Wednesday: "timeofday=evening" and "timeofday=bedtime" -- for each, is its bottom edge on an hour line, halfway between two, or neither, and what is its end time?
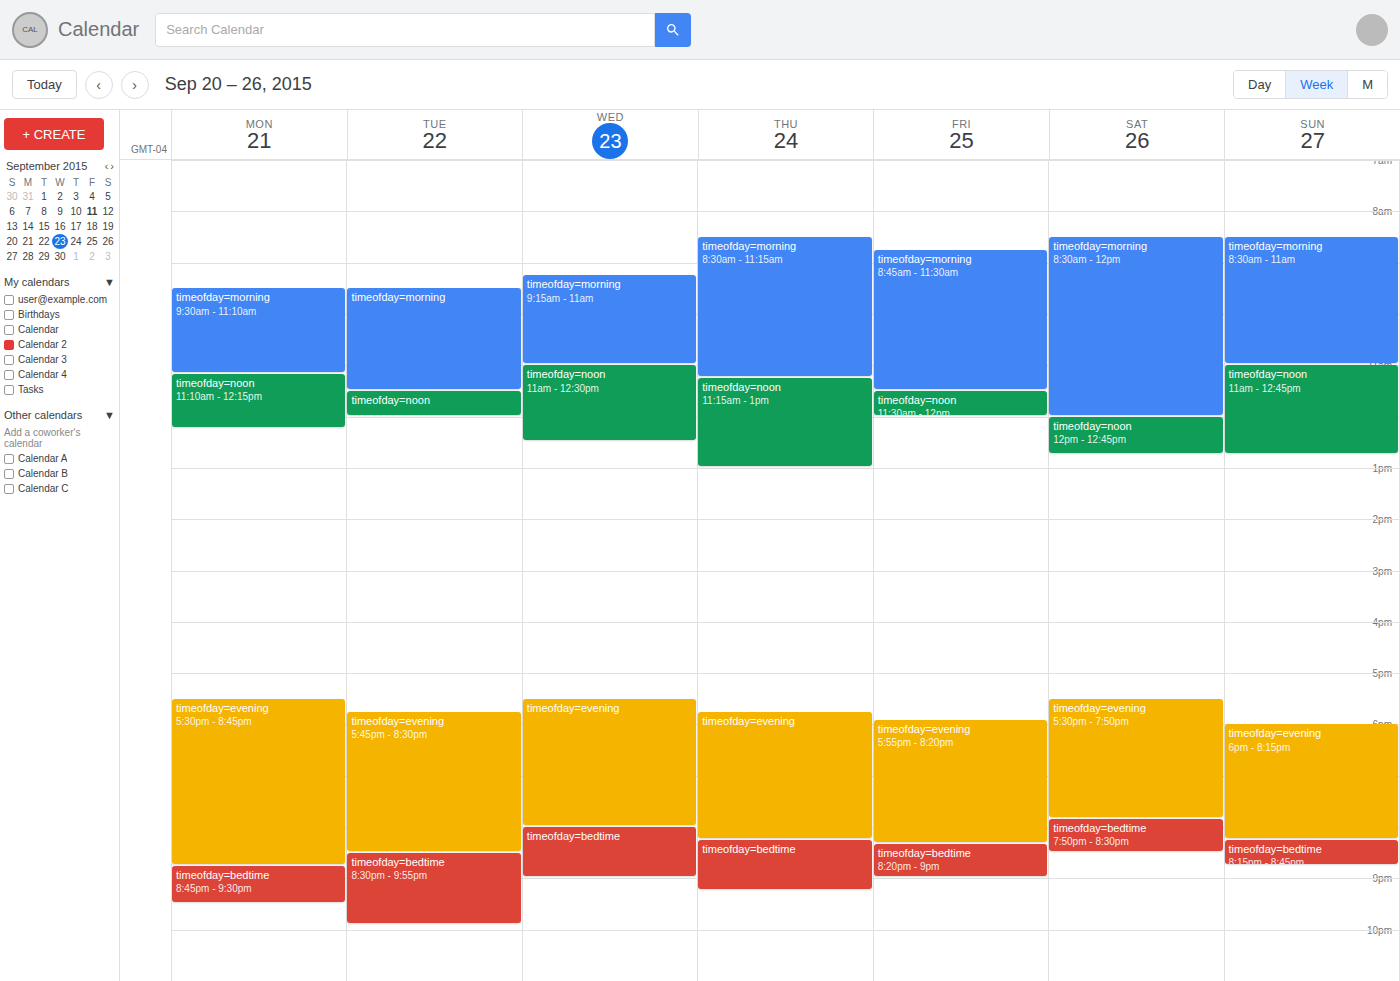
"timeofday=evening": 8:00 PM, exactly on the 8 PM line. "timeofday=bedtime": 9:00 PM, exactly on the 9 PM line.